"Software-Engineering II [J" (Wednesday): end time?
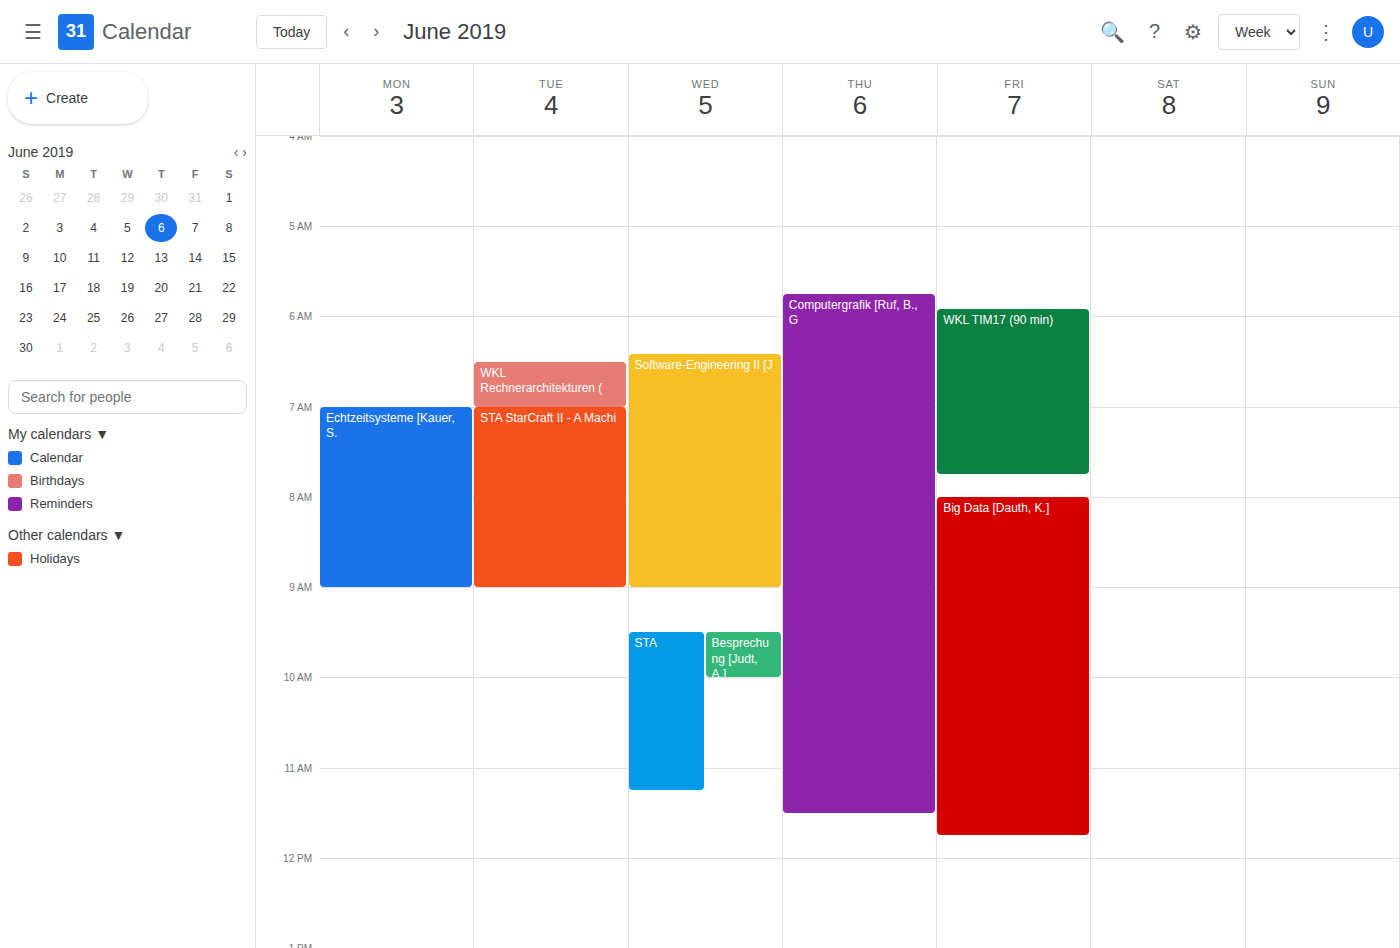
9:00 AM